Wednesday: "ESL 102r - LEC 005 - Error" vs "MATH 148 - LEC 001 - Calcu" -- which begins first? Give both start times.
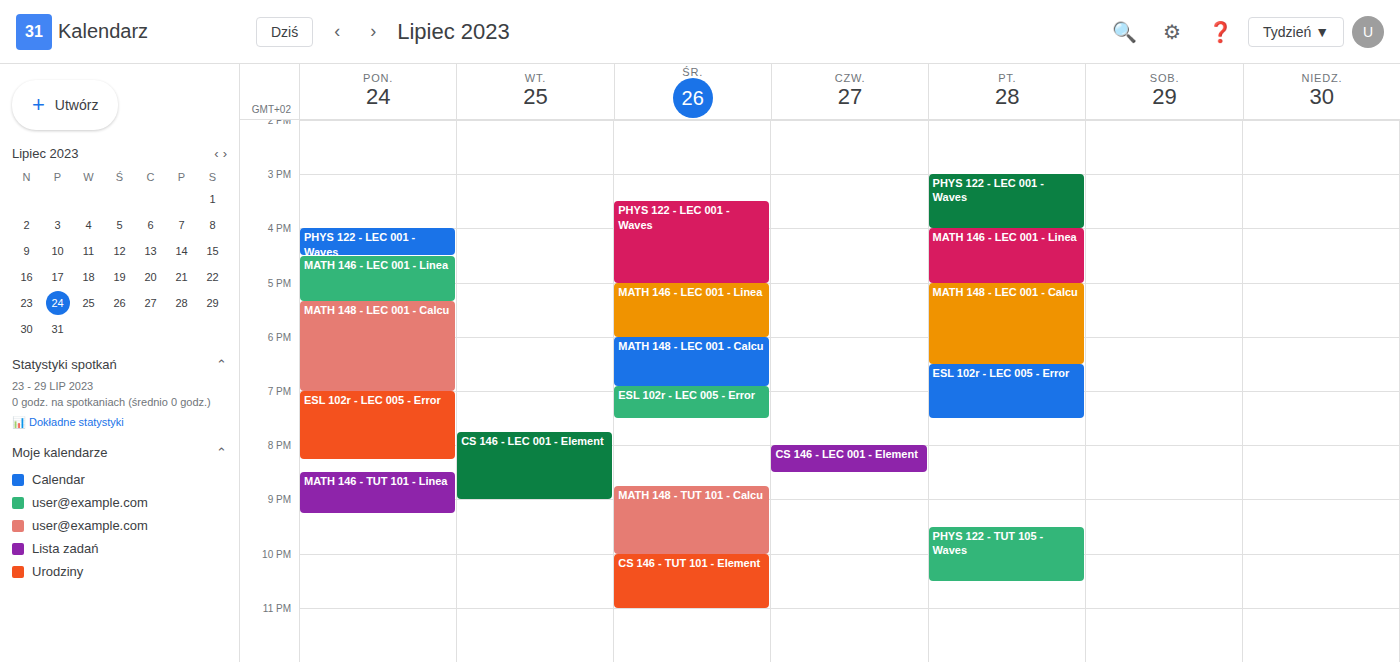
"MATH 148 - LEC 001 - Calcu" 6:00 PM; "ESL 102r - LEC 005 - Error" 6:55 PM.